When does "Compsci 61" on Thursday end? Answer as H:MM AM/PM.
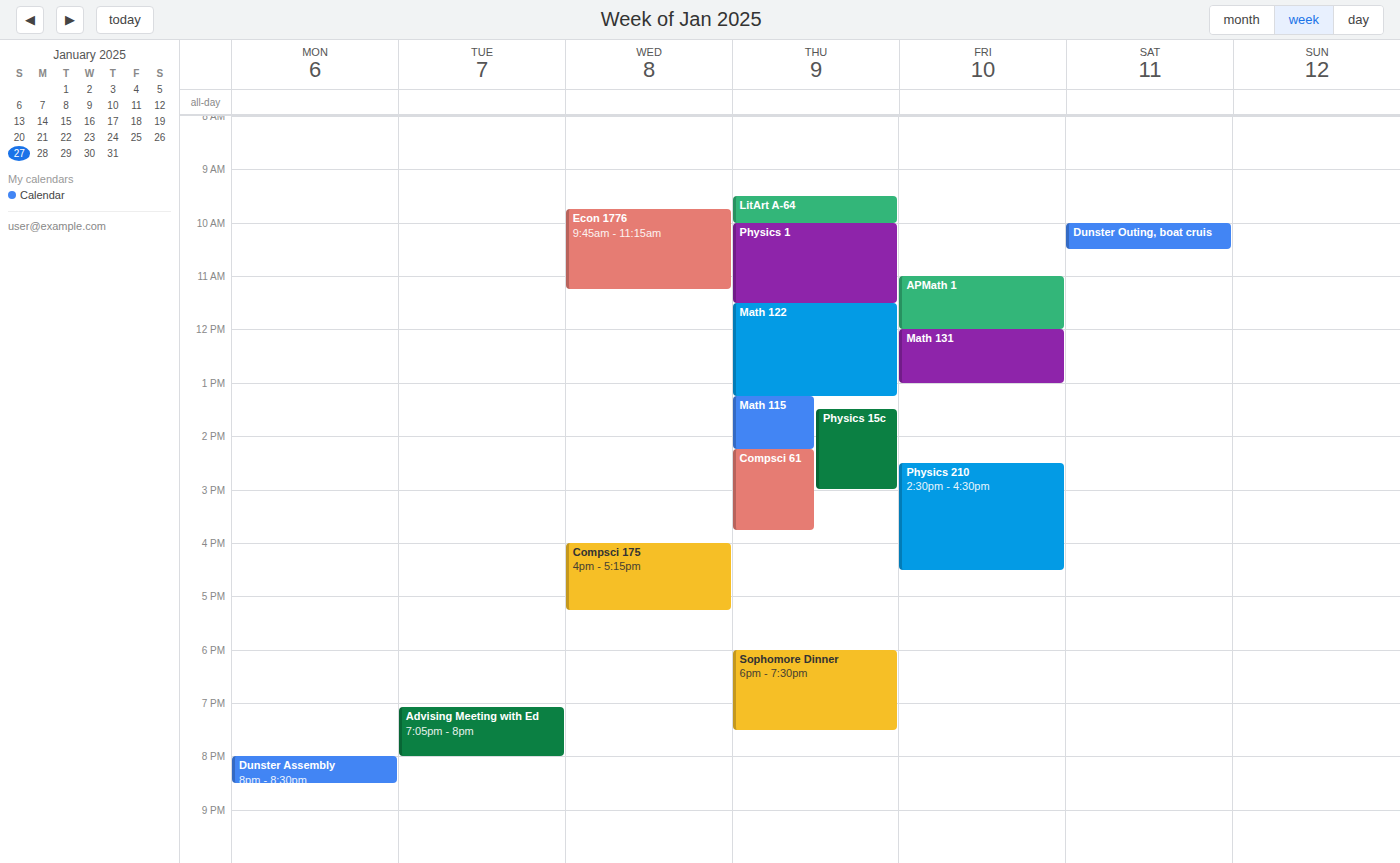
3:45 PM